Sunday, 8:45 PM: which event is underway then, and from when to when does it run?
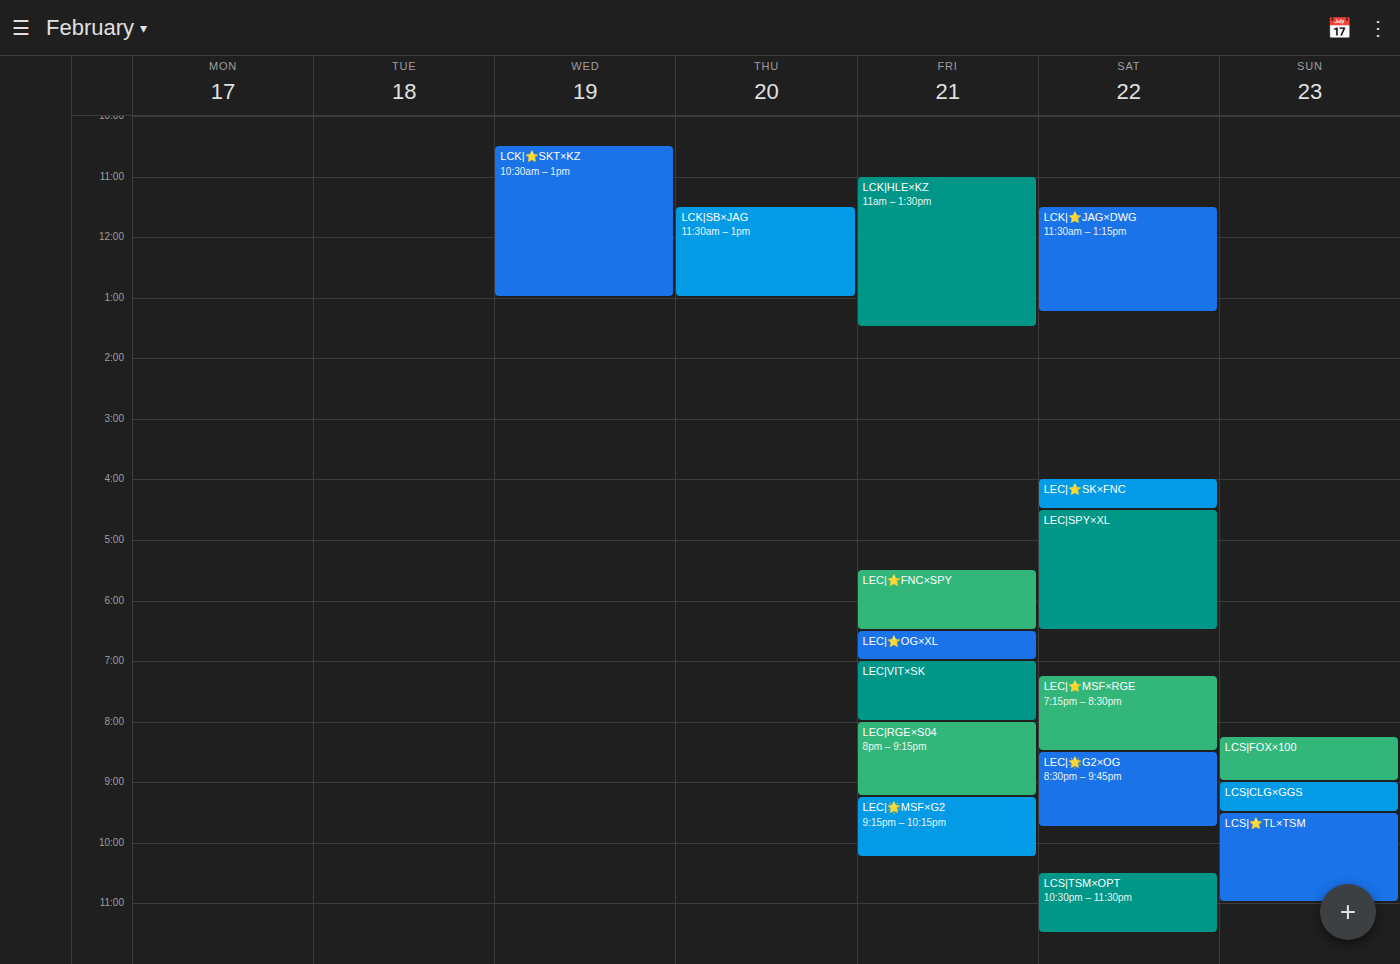
"LCS|FOX×100", 8:15 PM to 9:00 PM